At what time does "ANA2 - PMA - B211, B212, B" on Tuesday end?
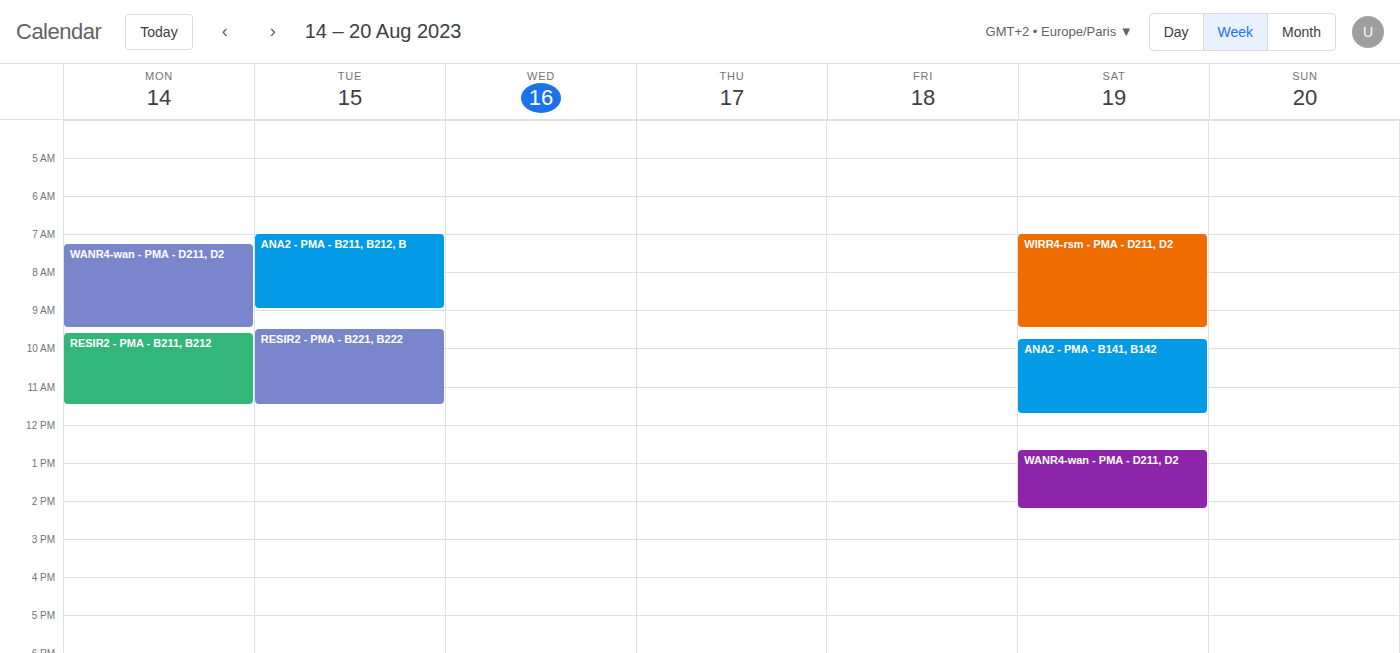
9:00 AM